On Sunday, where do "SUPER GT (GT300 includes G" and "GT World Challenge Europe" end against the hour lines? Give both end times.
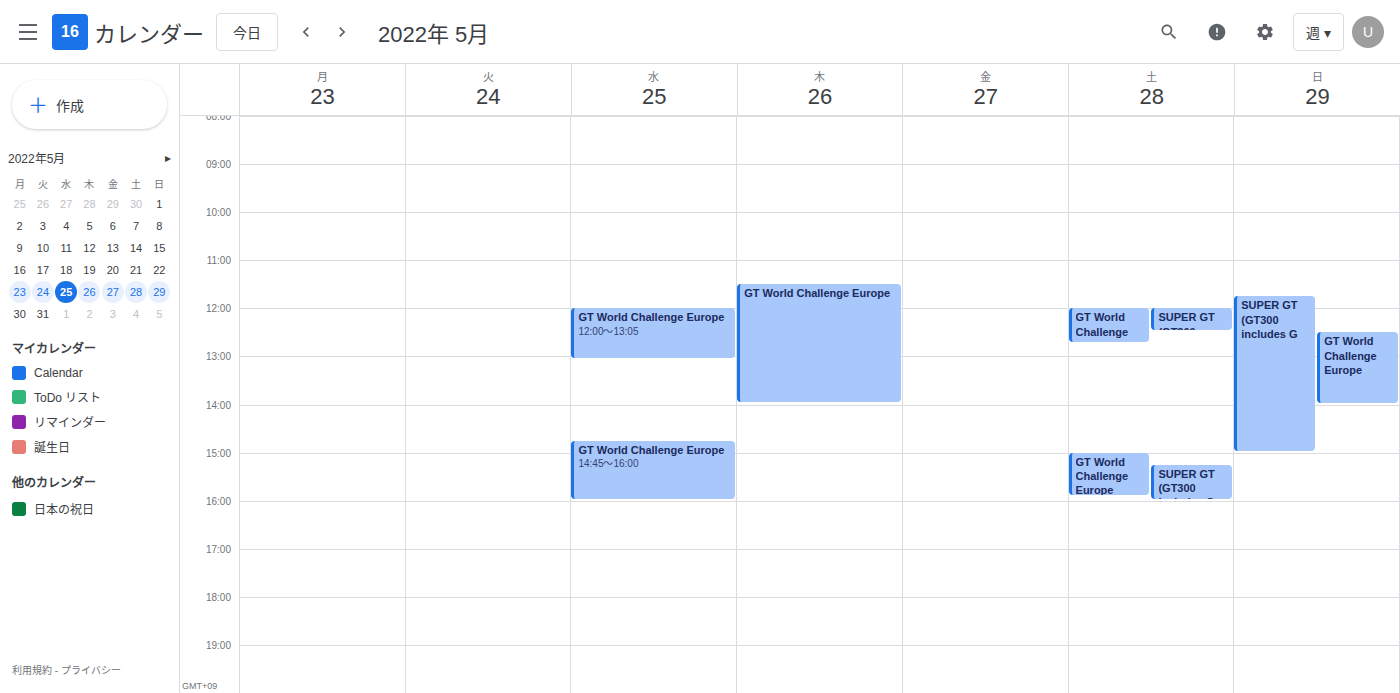
"SUPER GT (GT300 includes G": 3:00 PM, exactly on the 3 PM line. "GT World Challenge Europe": 2:00 PM, exactly on the 2 PM line.